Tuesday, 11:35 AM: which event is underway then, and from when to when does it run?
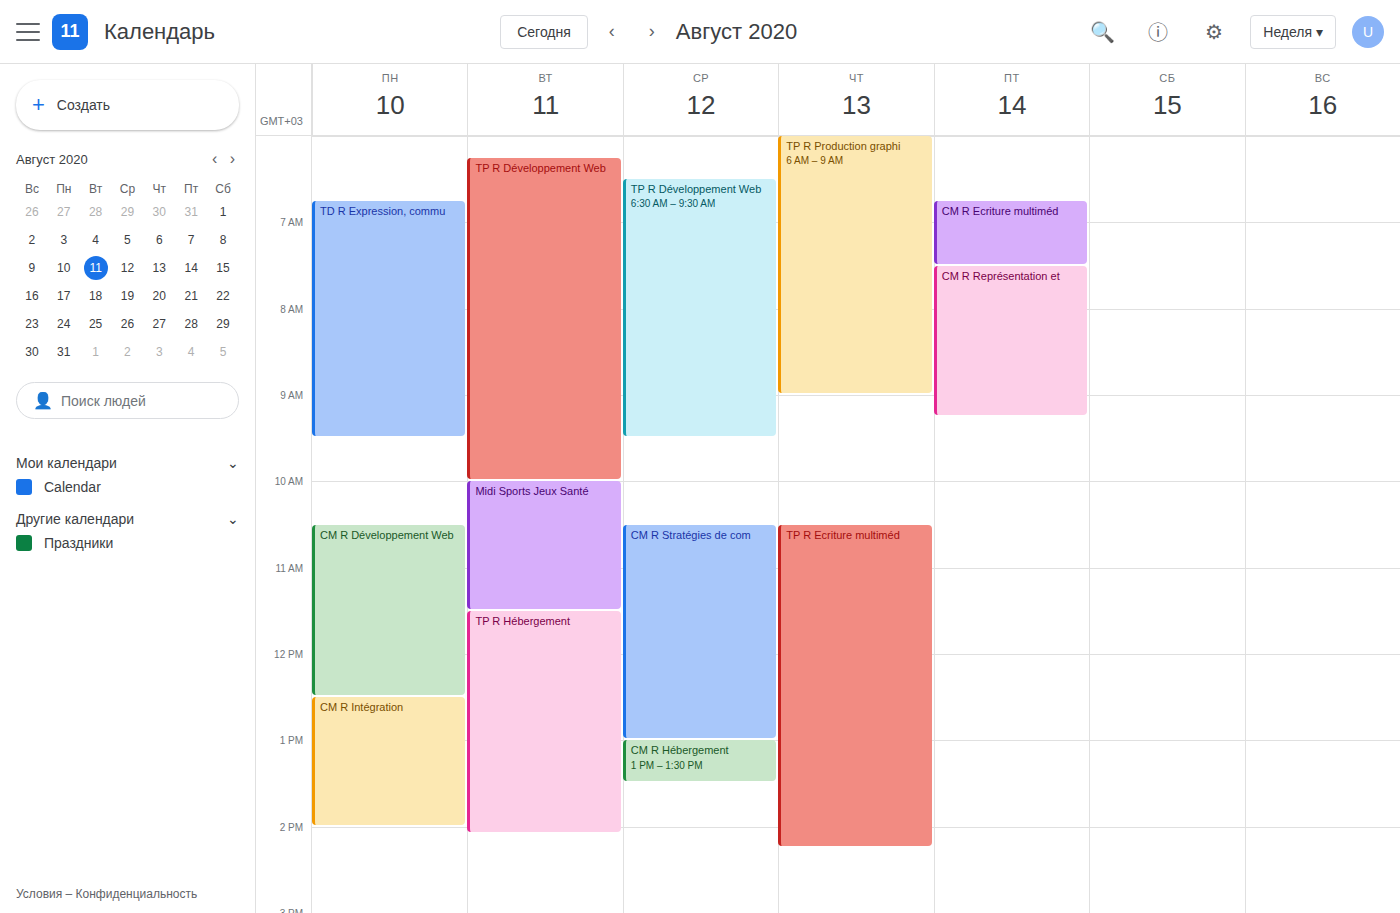
"TP R Hébergement", 11:30 AM to 2:05 PM